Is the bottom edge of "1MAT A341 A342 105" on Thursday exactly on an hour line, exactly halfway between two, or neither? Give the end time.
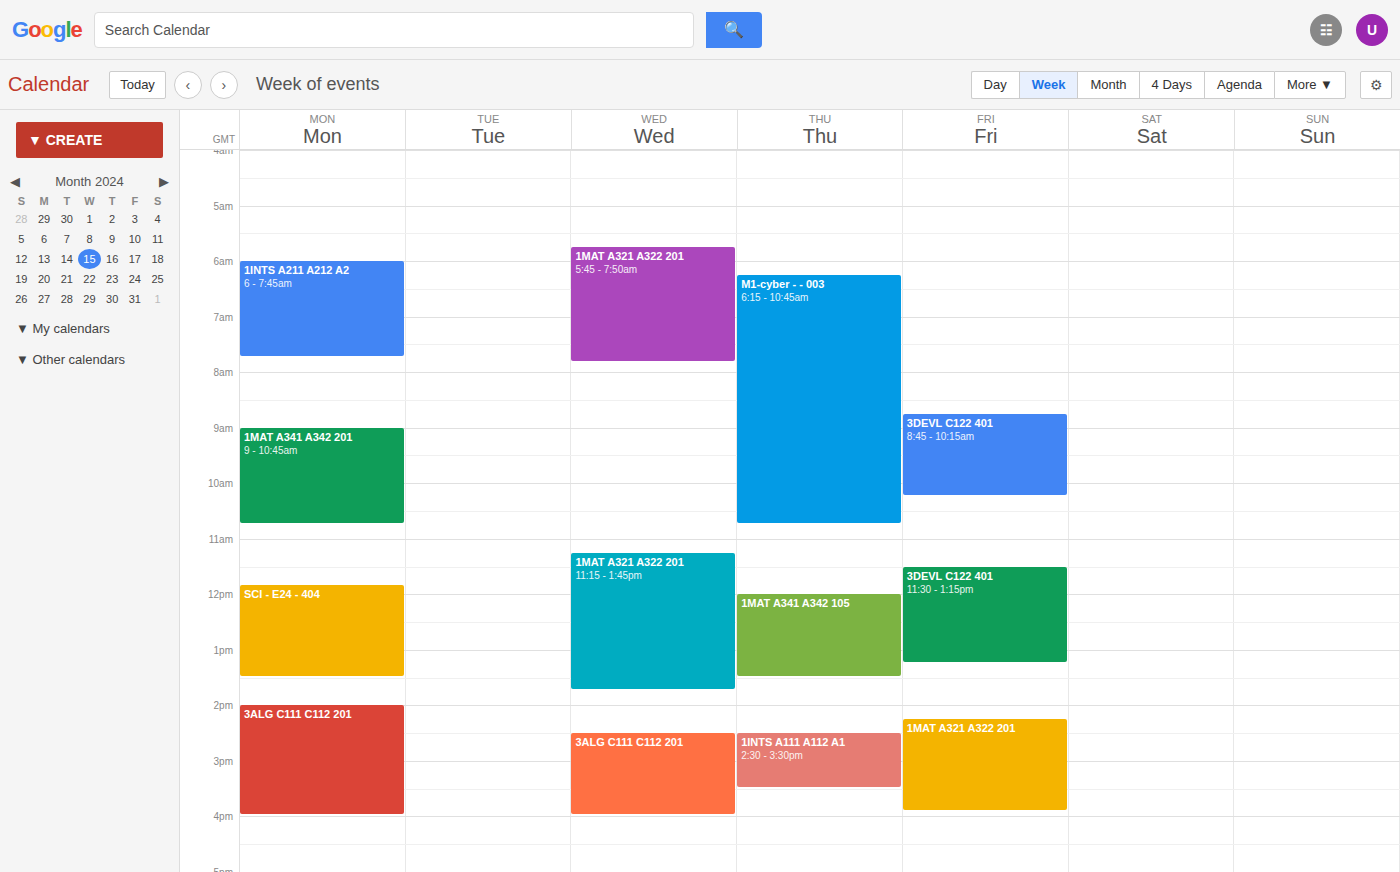
1:30 PM -- halfway between the 1 PM and 2 PM lines.